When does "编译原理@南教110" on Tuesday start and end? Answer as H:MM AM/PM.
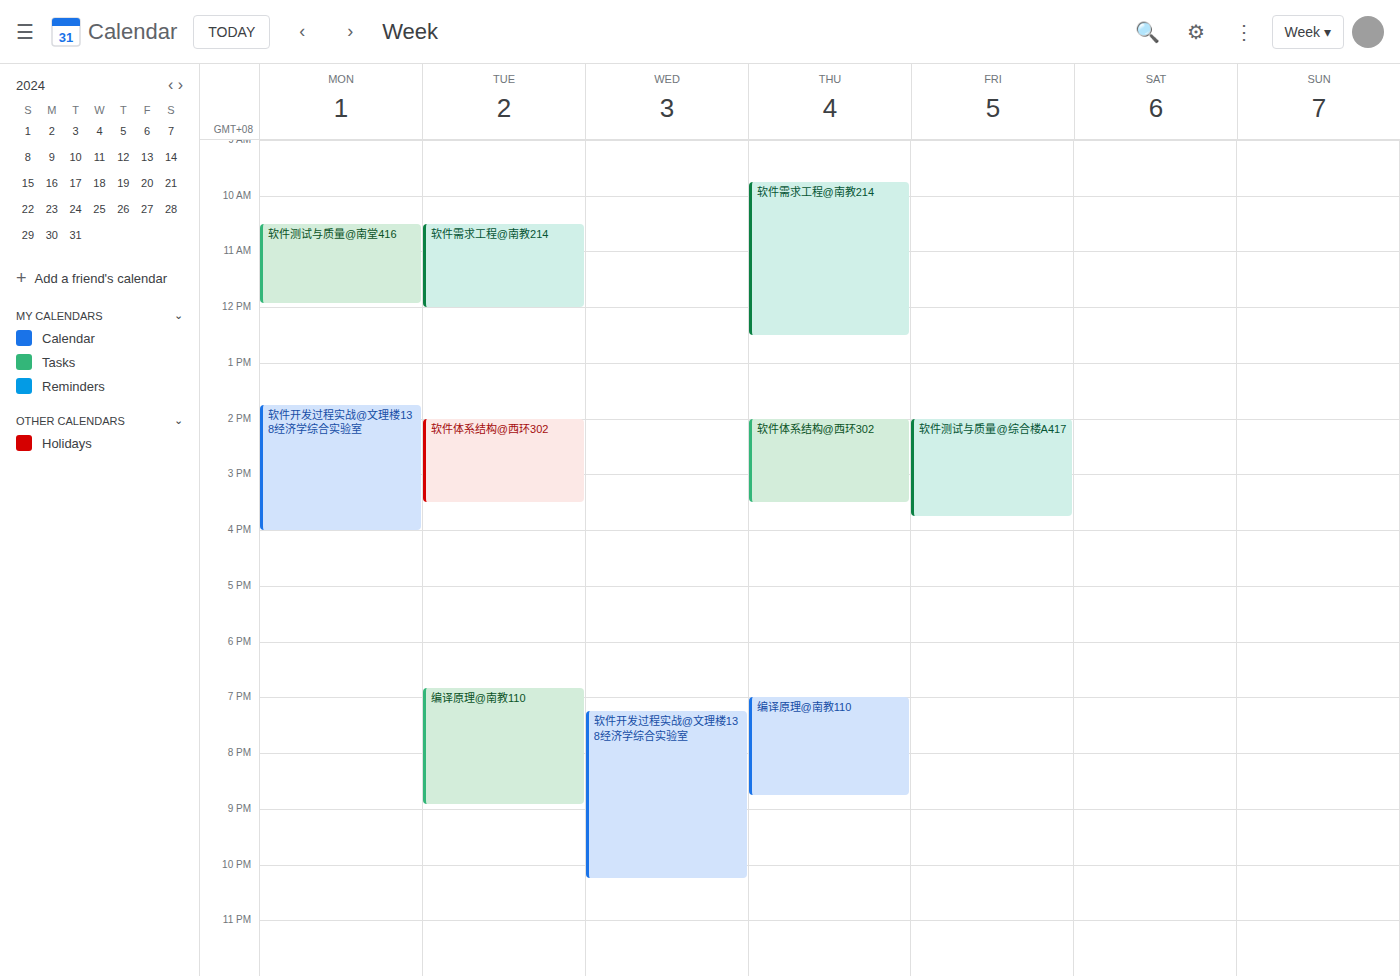
6:50 PM to 8:55 PM